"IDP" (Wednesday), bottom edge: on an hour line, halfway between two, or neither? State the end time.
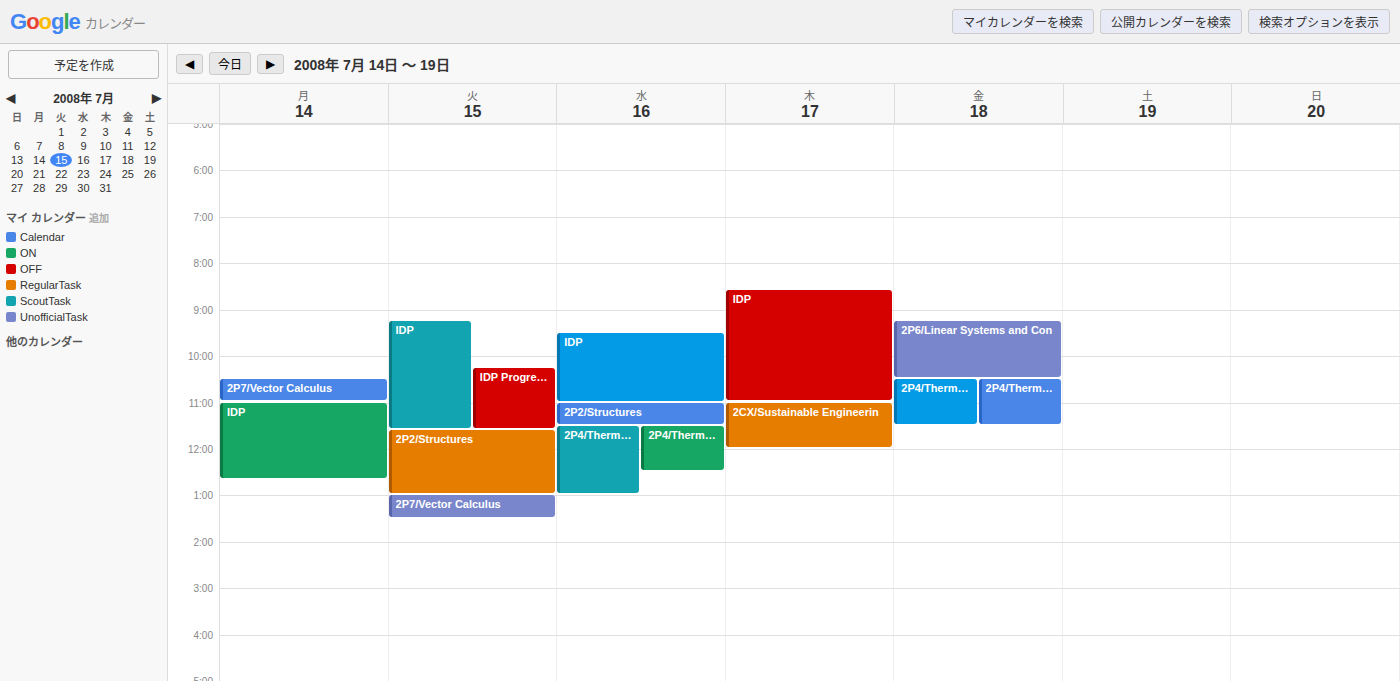
11:00 AM -- exactly on the 11 AM line.